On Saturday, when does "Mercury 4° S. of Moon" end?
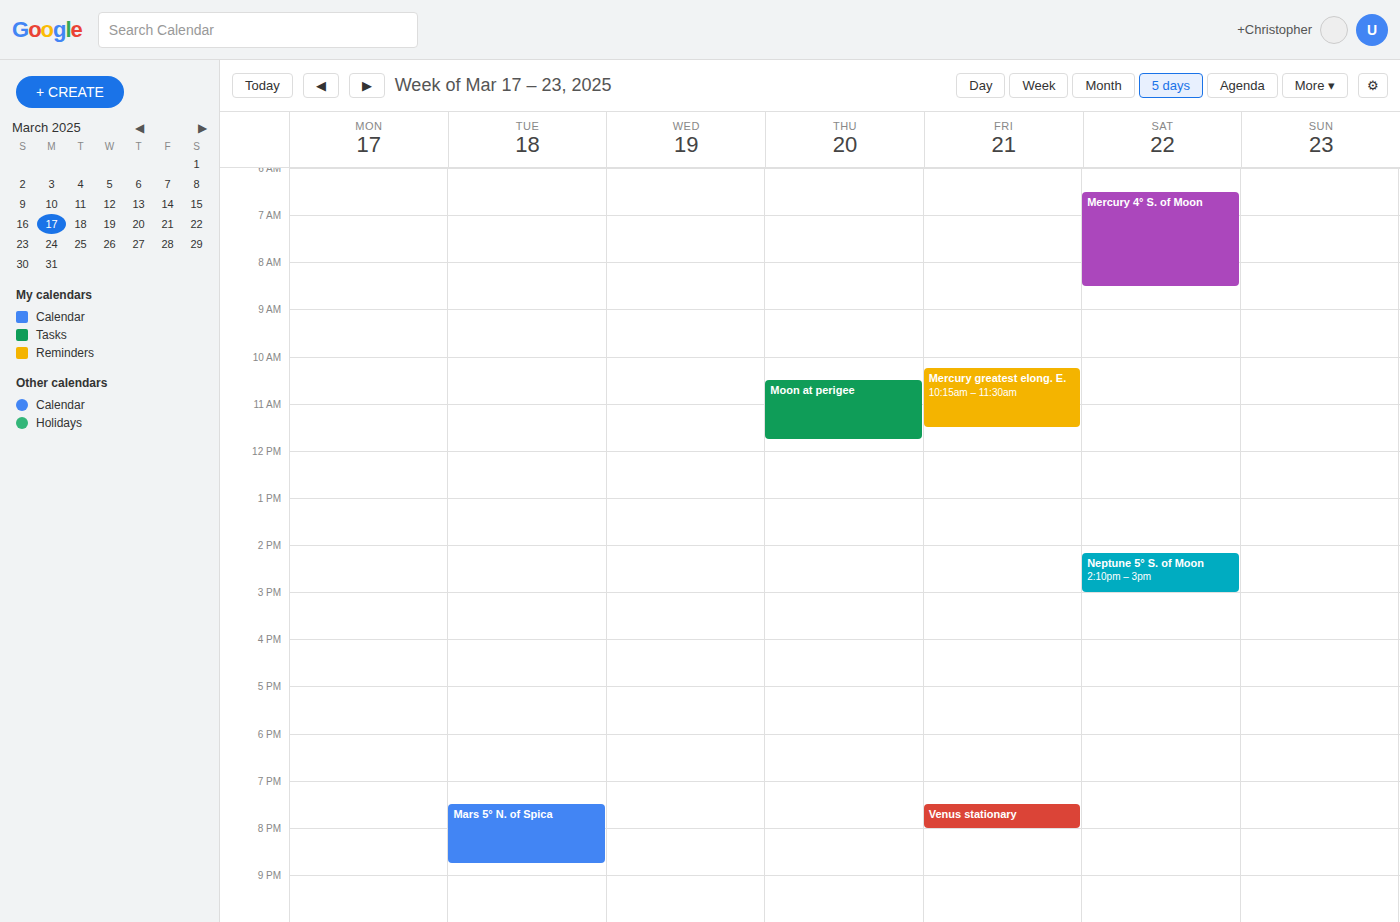
8:30 AM